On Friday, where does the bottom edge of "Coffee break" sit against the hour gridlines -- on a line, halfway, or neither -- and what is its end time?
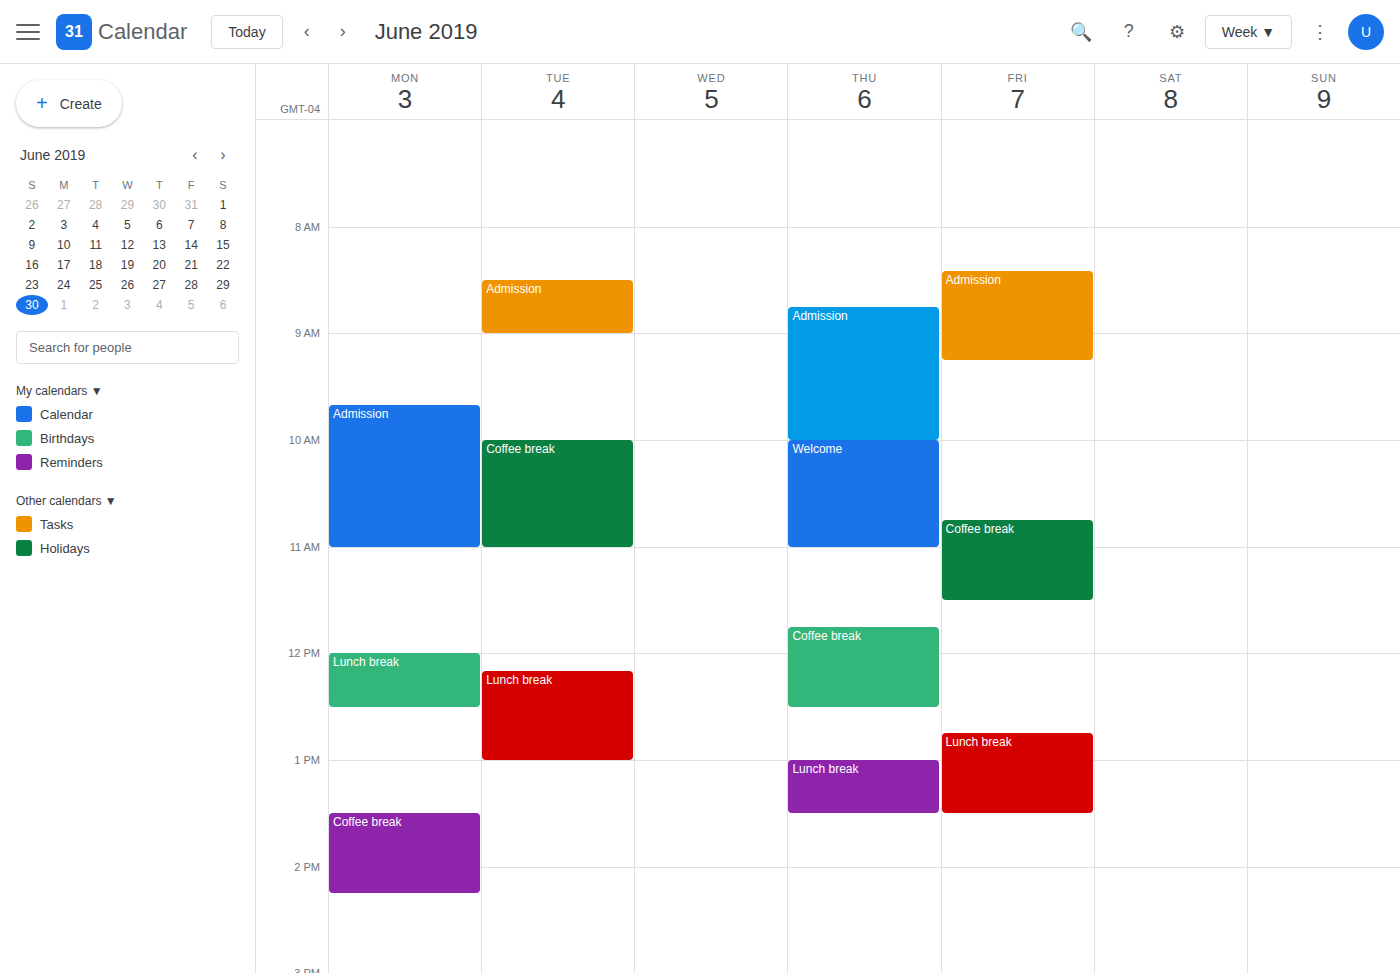
11:30 AM -- halfway between the 11 AM and 12 PM lines.